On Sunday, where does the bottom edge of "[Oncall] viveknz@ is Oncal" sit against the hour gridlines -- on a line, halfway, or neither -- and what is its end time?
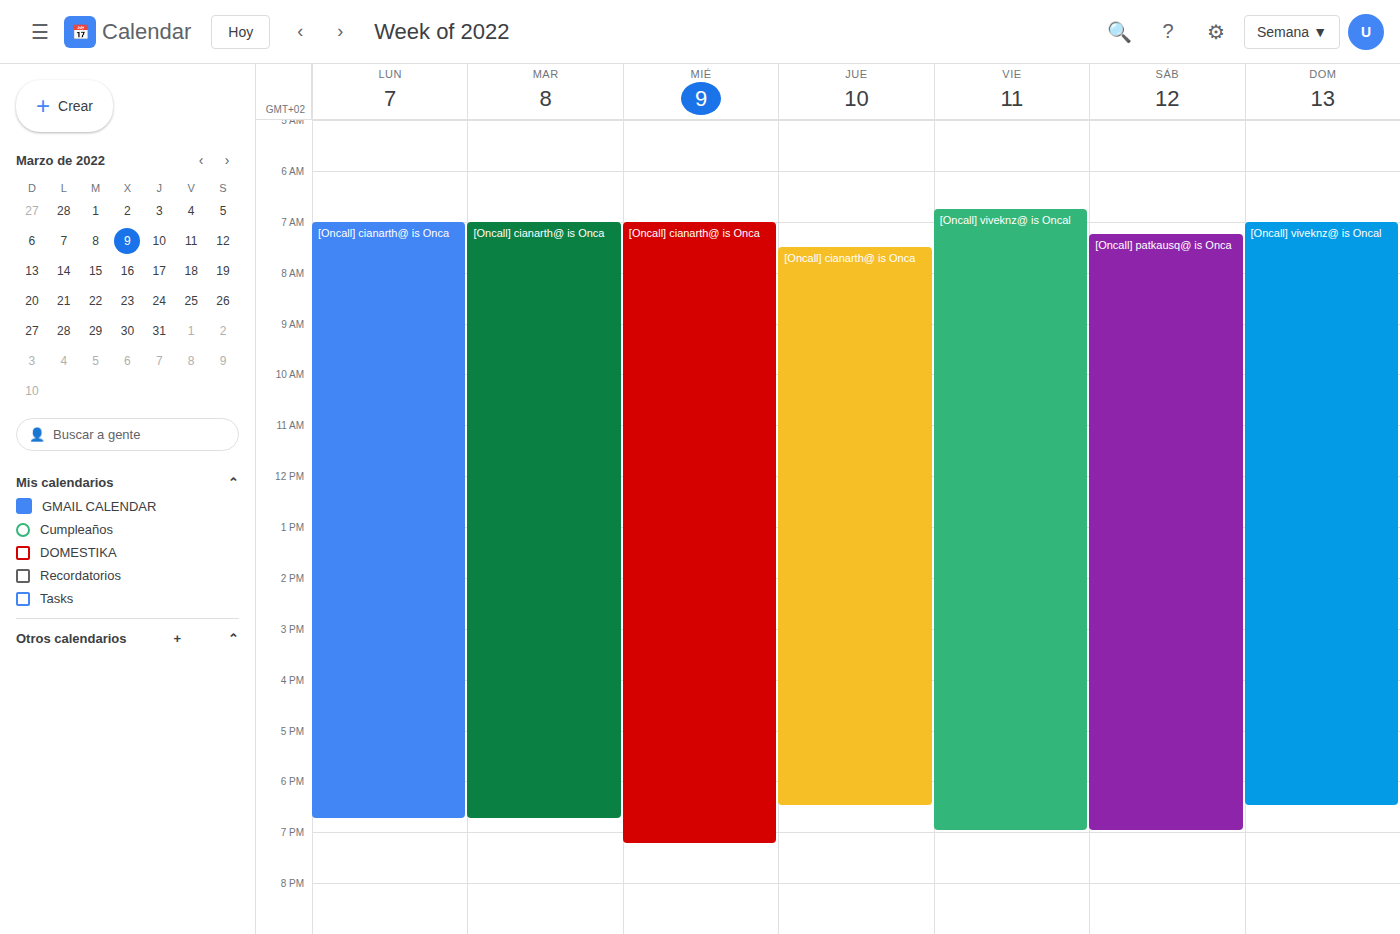
6:30 PM -- halfway between the 6 PM and 7 PM lines.